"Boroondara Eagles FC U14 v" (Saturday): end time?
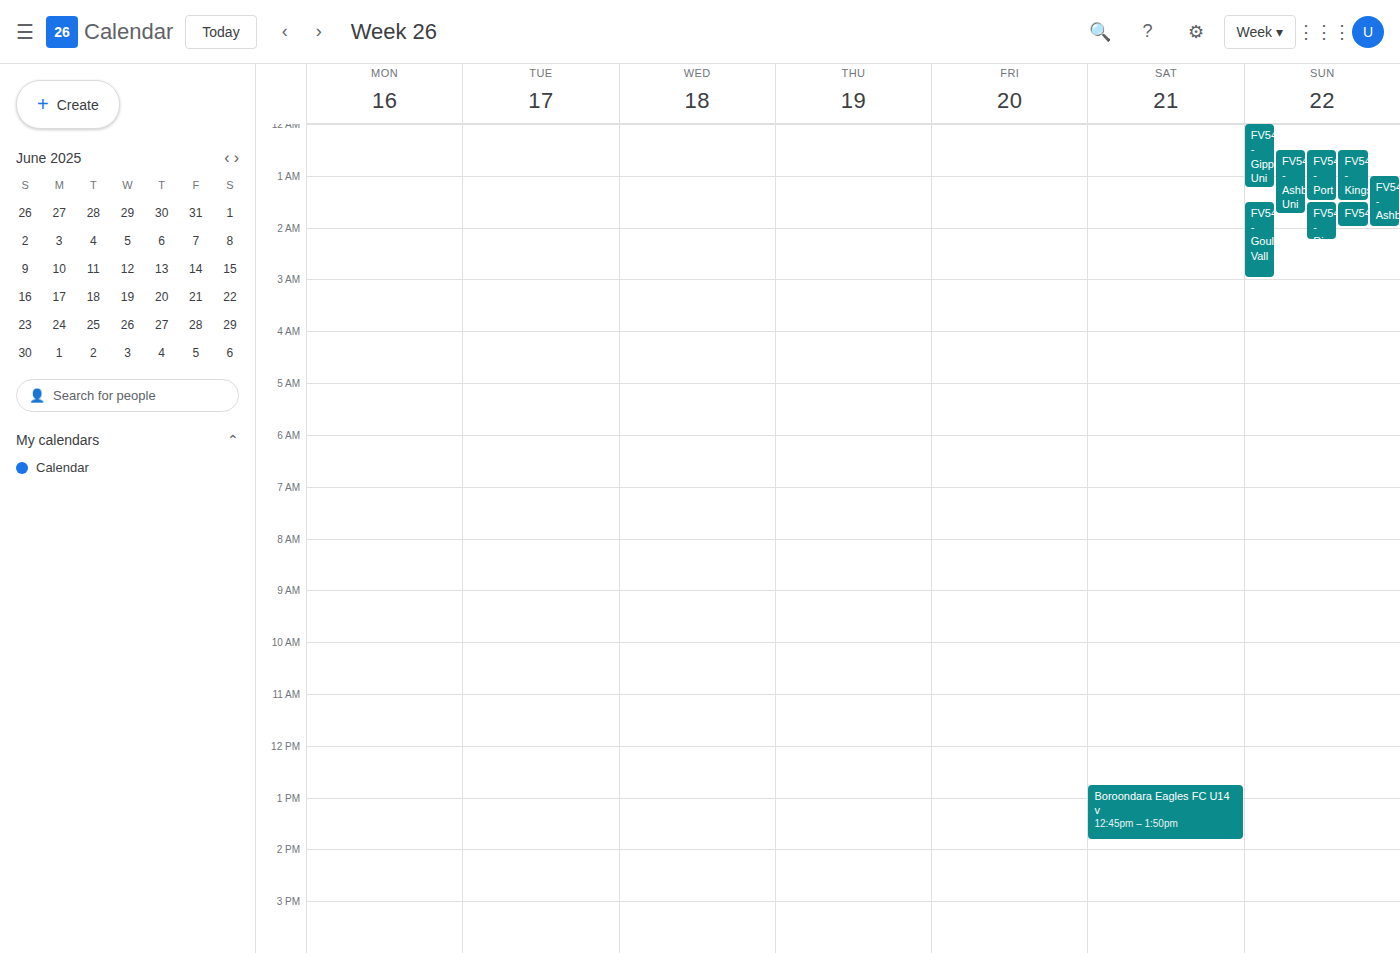
1:50 PM